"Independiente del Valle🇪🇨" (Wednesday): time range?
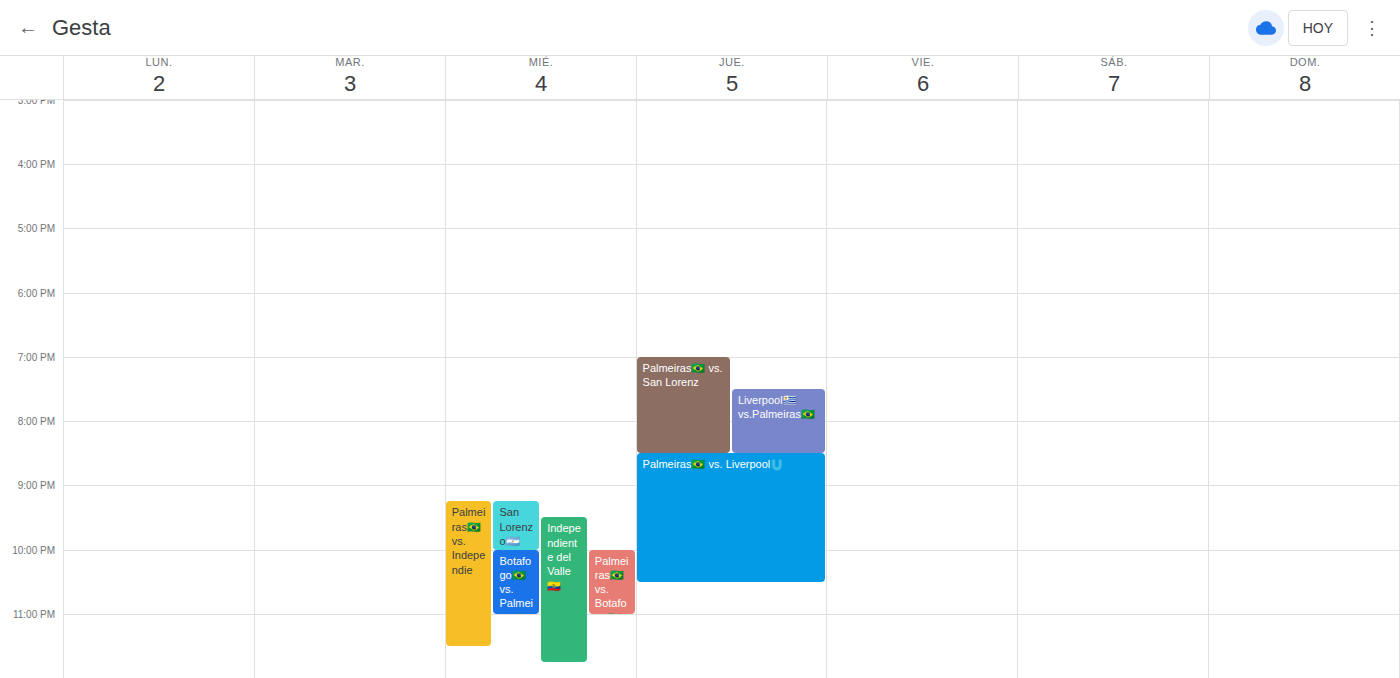
9:30 PM to 11:45 PM